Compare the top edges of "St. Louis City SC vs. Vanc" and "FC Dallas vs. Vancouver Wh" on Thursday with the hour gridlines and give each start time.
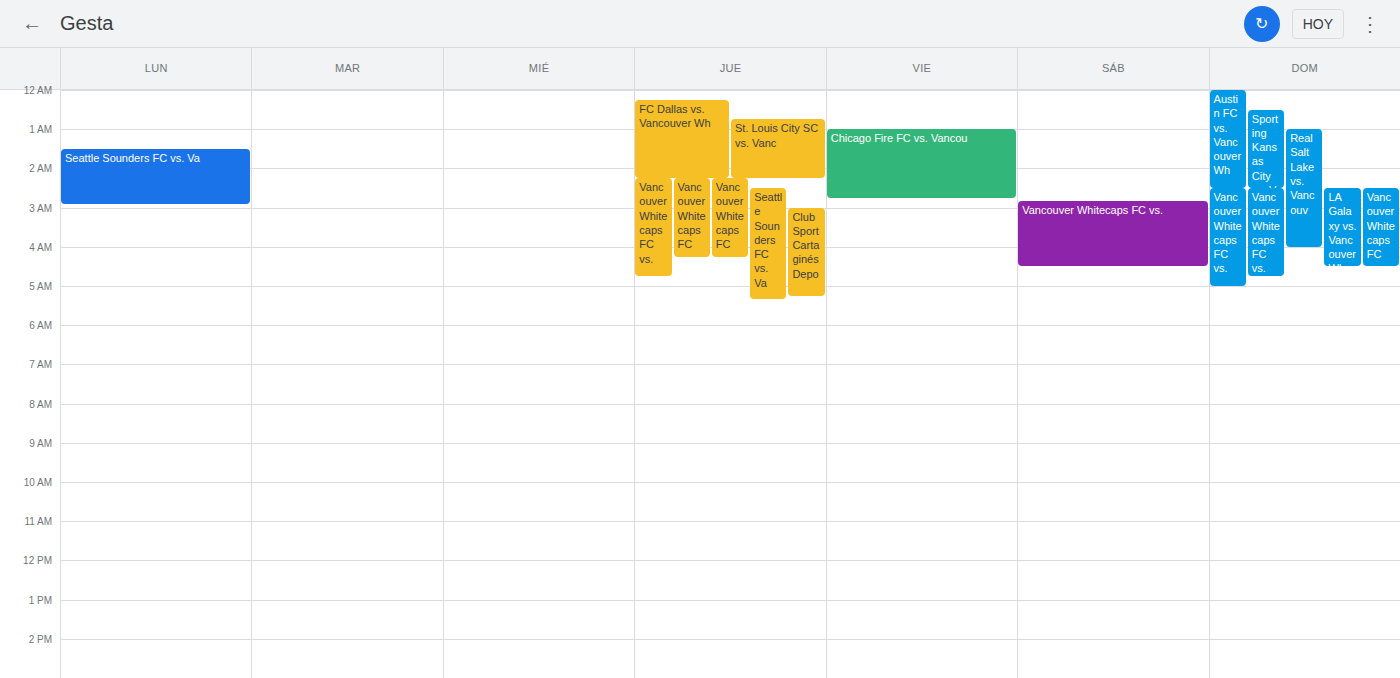
"St. Louis City SC vs. Vanc": 12:45 AM, neither: three quarters of the way from the 12 AM line to the 1 AM line. "FC Dallas vs. Vancouver Wh": 12:15 AM, neither: a quarter of the way from the 12 AM line to the 1 AM line.